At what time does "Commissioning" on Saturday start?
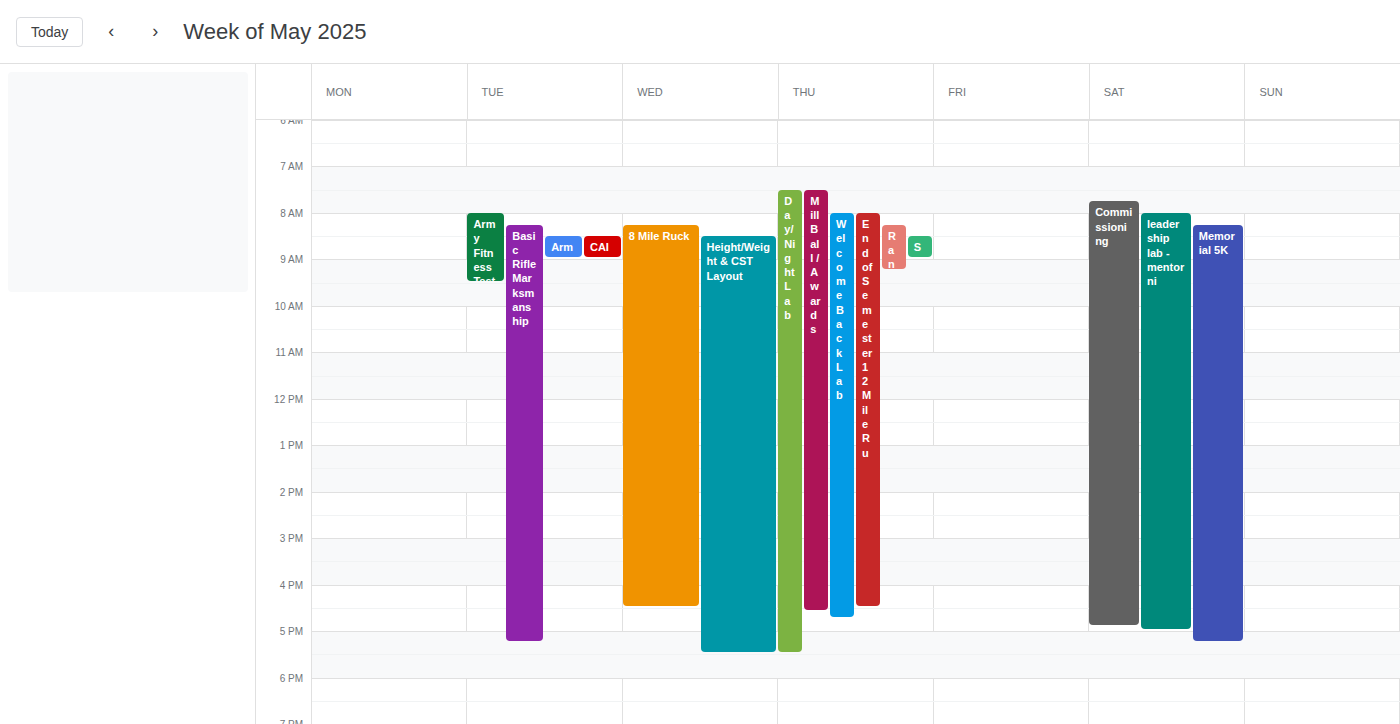
7:45 AM